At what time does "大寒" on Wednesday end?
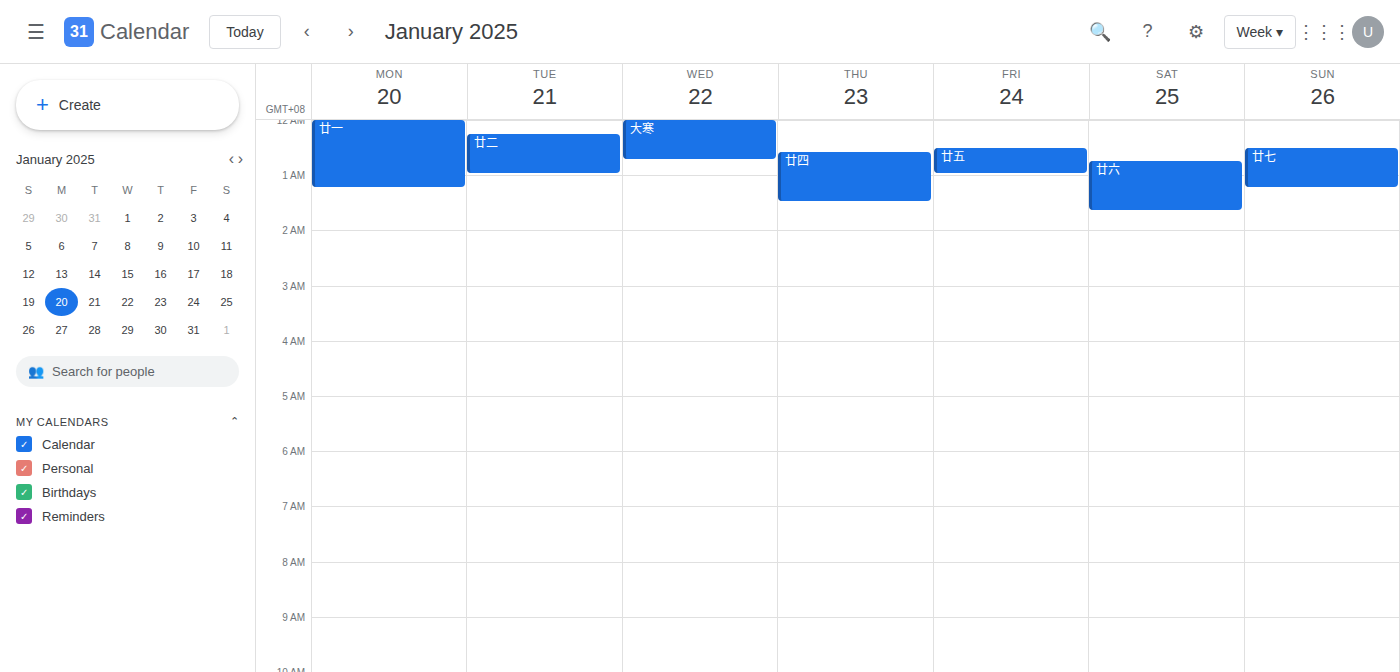
12:45 AM